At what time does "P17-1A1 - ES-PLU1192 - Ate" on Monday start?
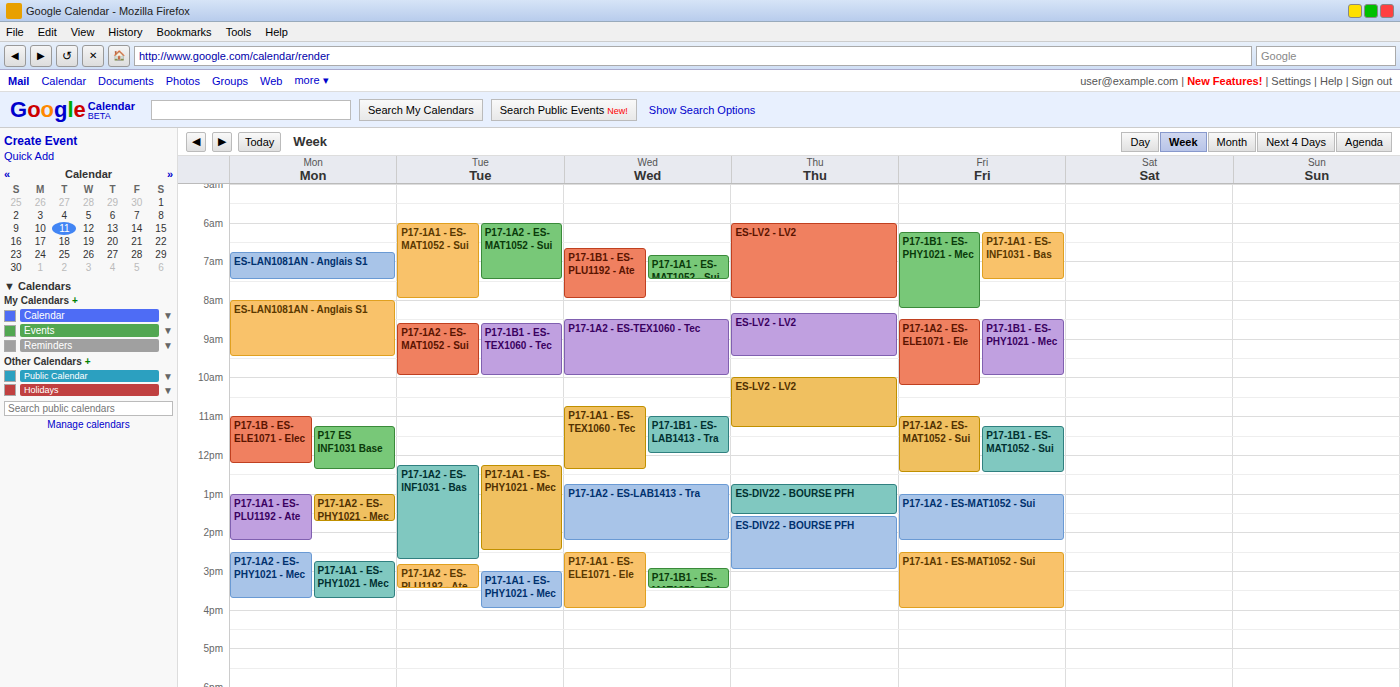
1:00 PM